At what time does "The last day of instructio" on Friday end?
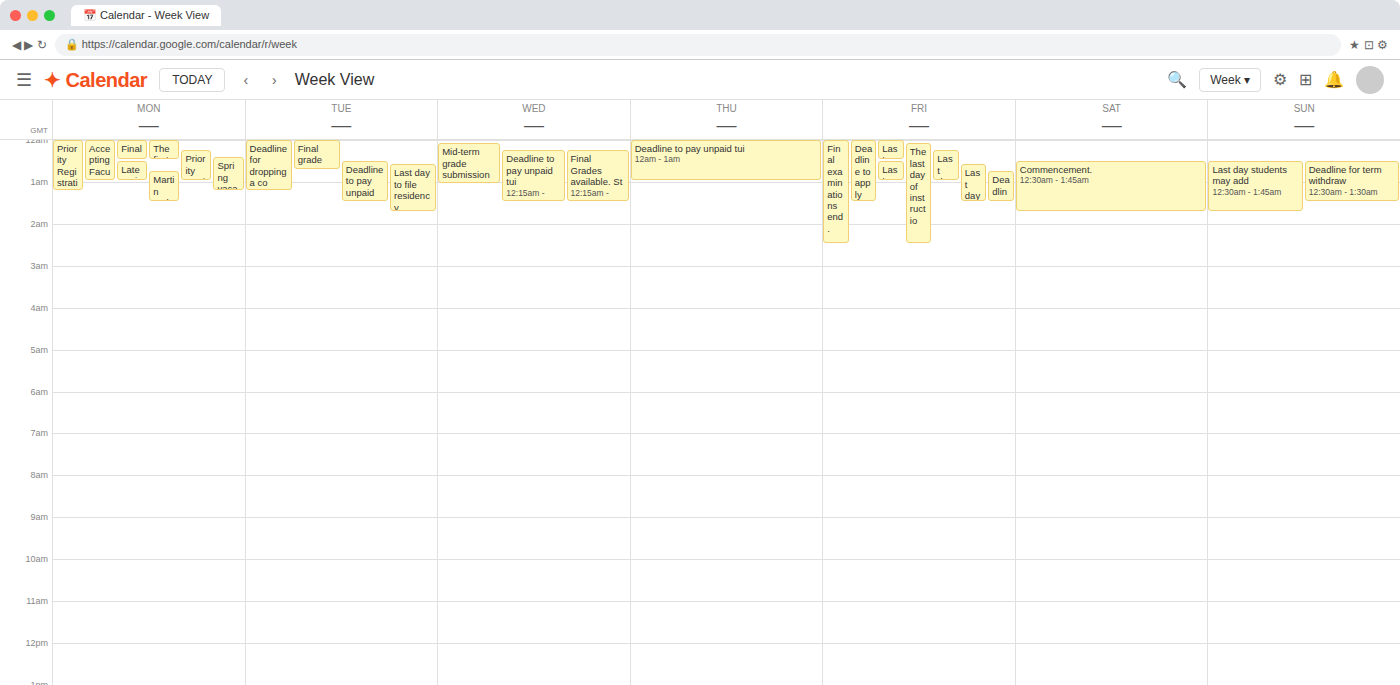
2:30 AM